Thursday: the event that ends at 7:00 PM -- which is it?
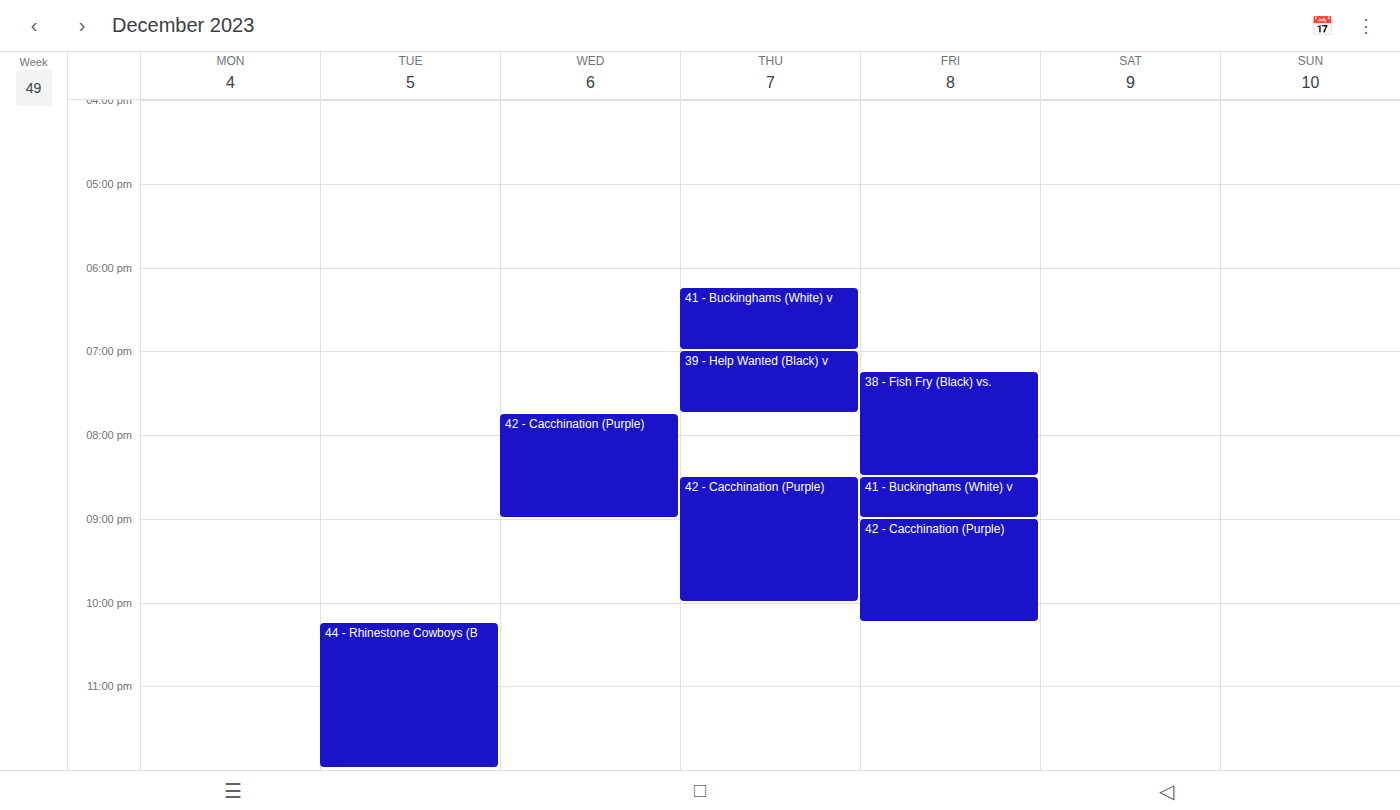
"41 - Buckinghams (White) v"